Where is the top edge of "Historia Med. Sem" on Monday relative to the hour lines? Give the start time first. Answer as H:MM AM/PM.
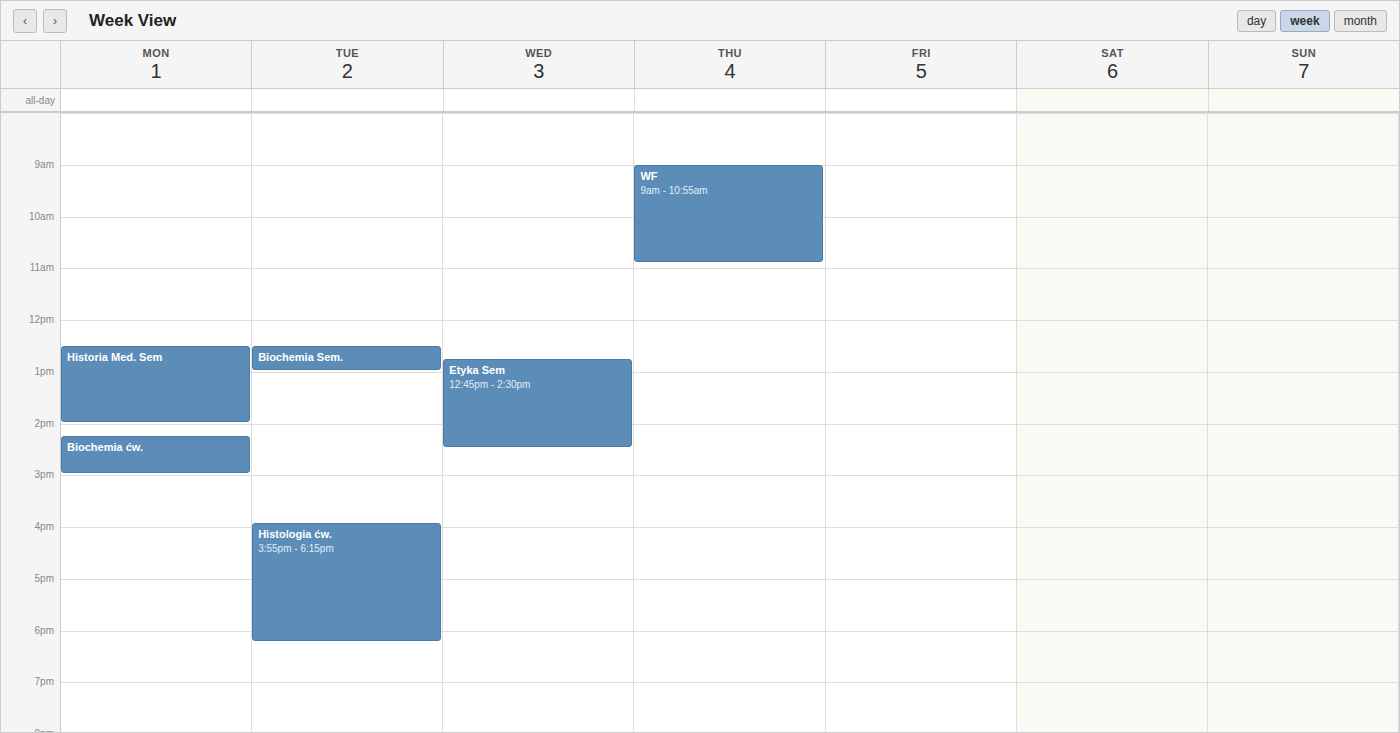
12:30 PM -- halfway between the 12 PM and 1 PM lines.